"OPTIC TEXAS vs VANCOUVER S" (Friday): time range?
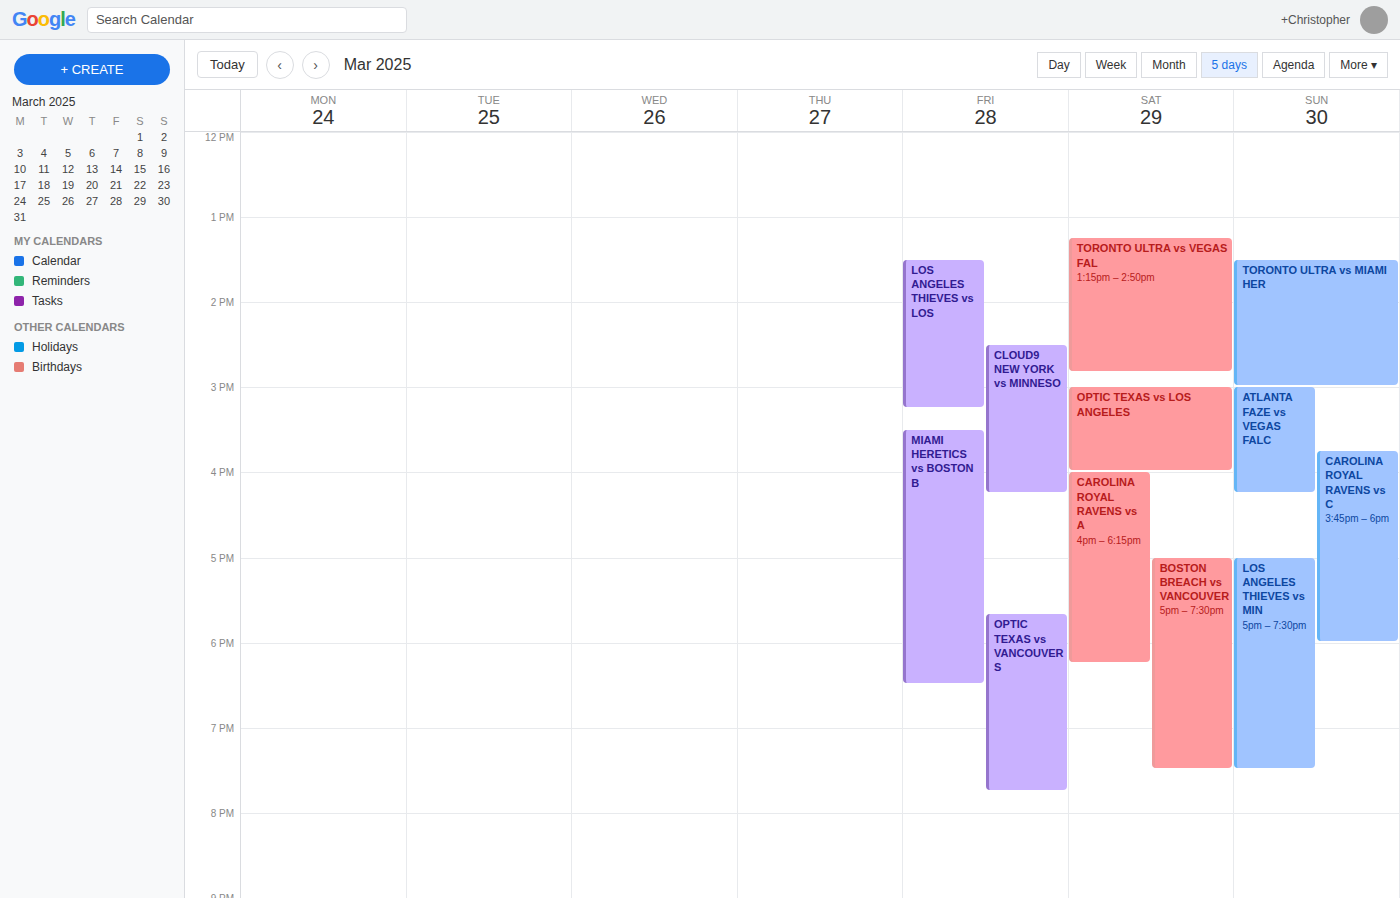
17:40 to 19:45